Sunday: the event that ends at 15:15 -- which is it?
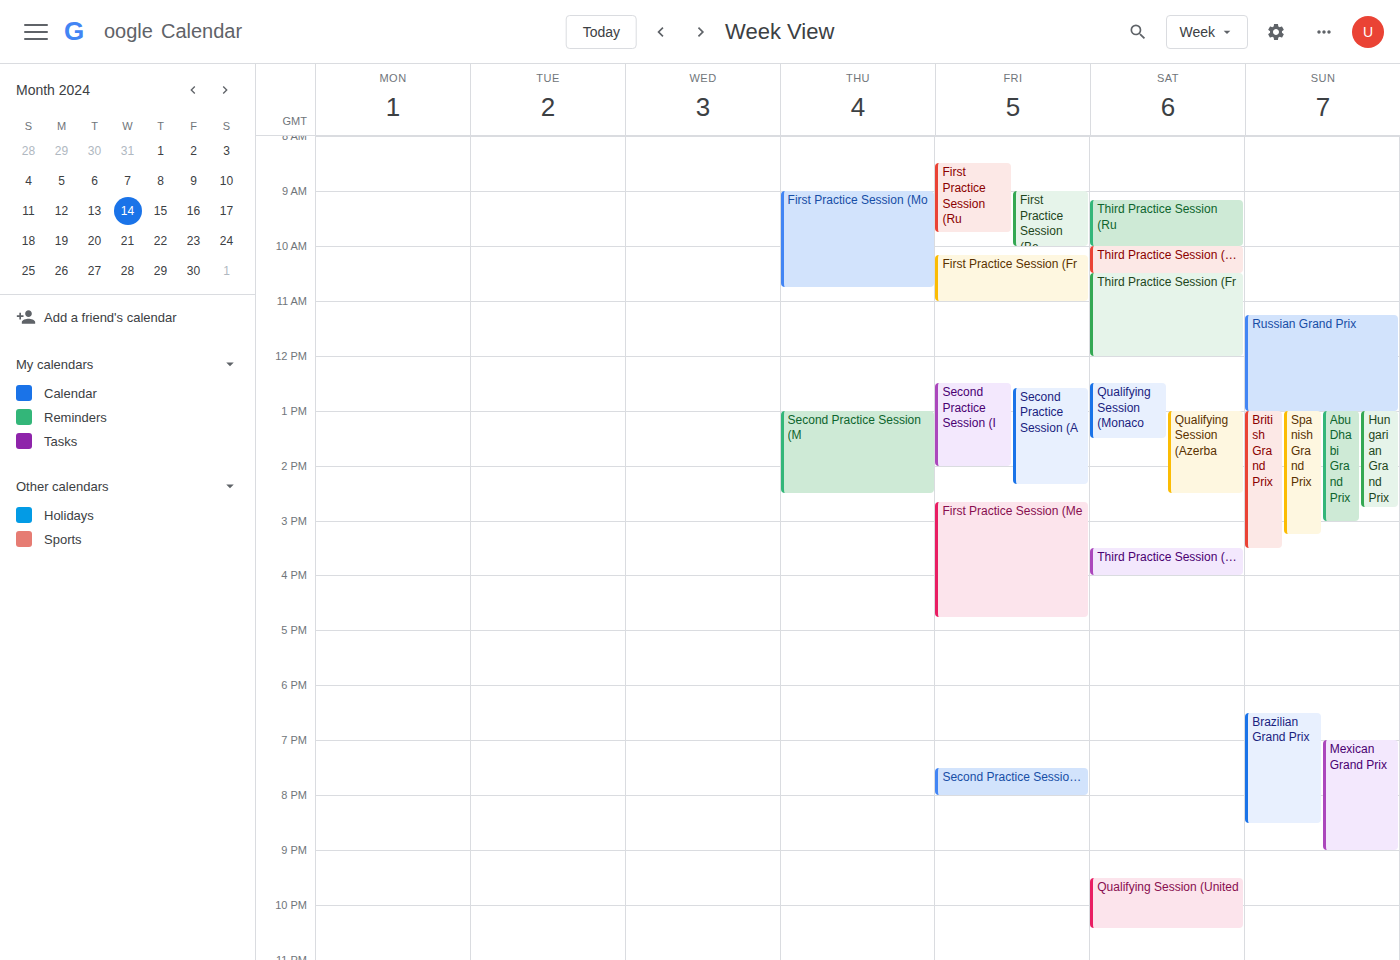
"Spanish Grand Prix"